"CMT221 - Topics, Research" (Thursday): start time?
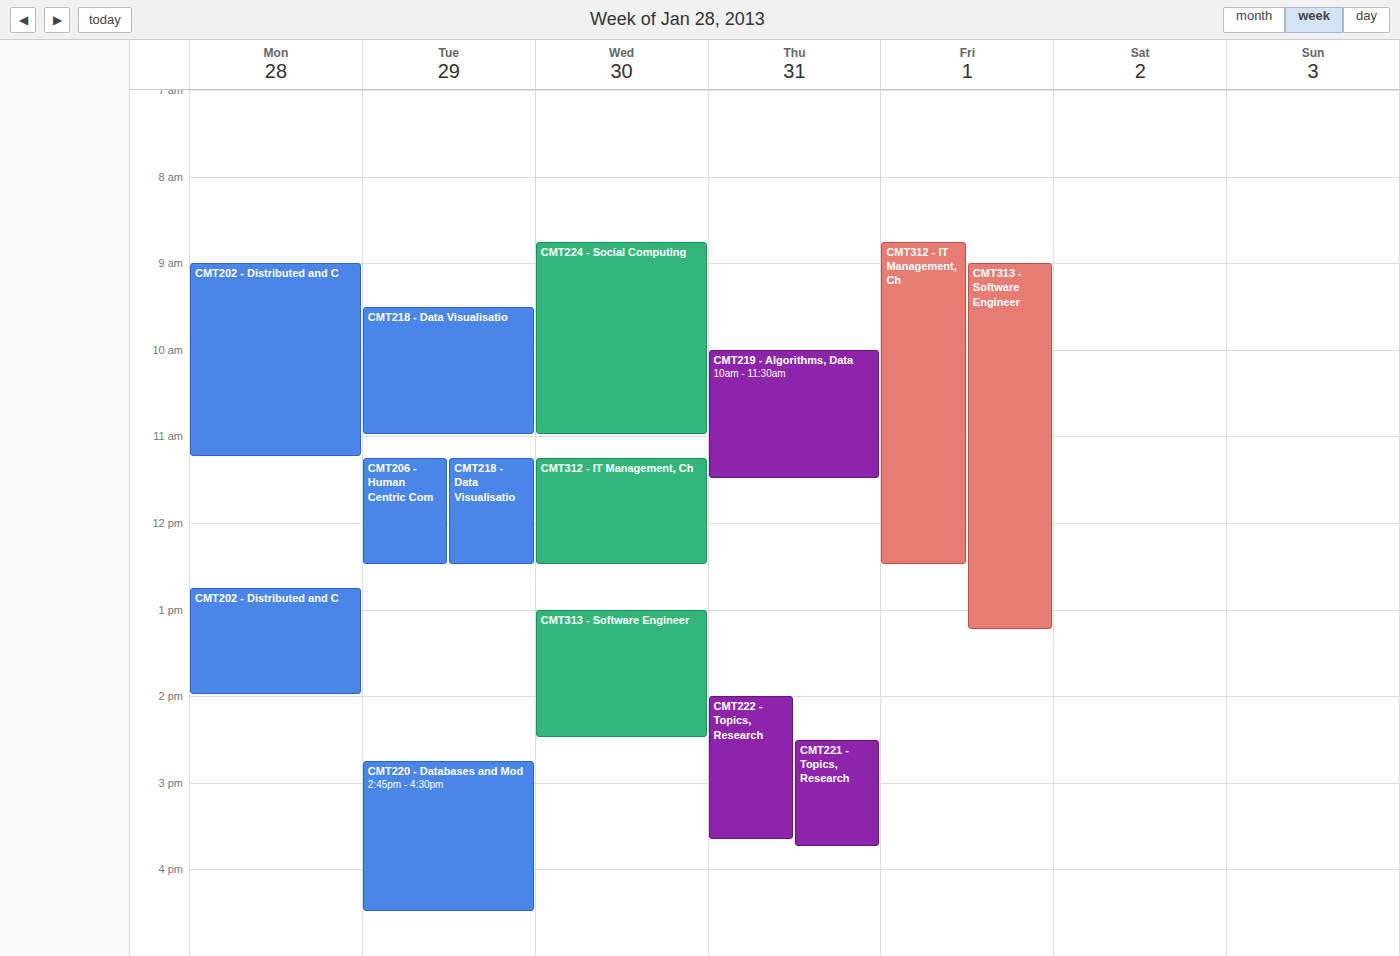
2:30 PM